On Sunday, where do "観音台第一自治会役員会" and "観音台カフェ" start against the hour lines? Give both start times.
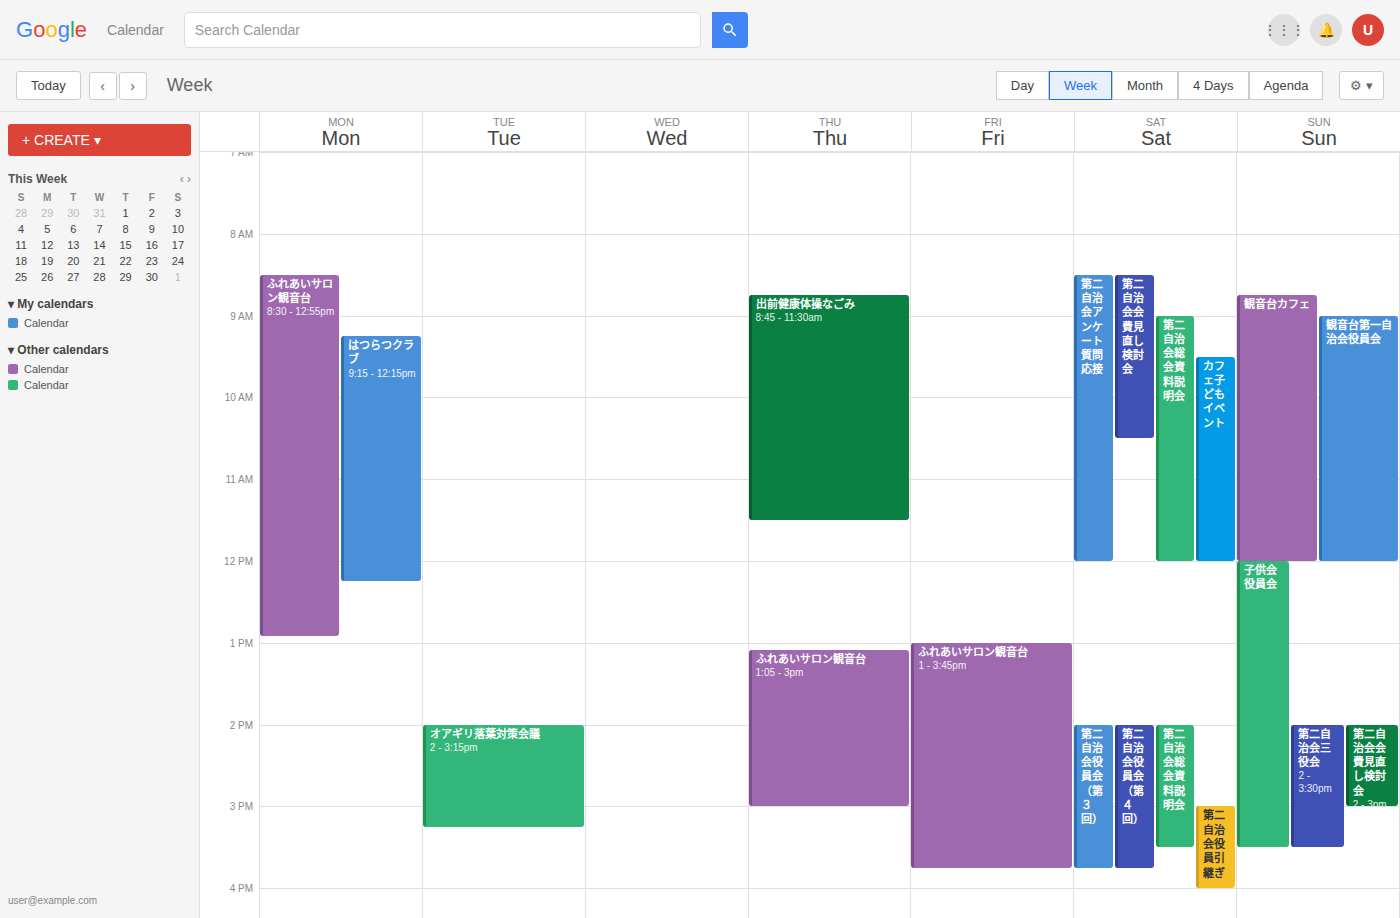
"観音台第一自治会役員会": 9:00 AM, exactly on the 9 AM line. "観音台カフェ": 8:45 AM, neither: three quarters of the way from the 8 AM line to the 9 AM line.